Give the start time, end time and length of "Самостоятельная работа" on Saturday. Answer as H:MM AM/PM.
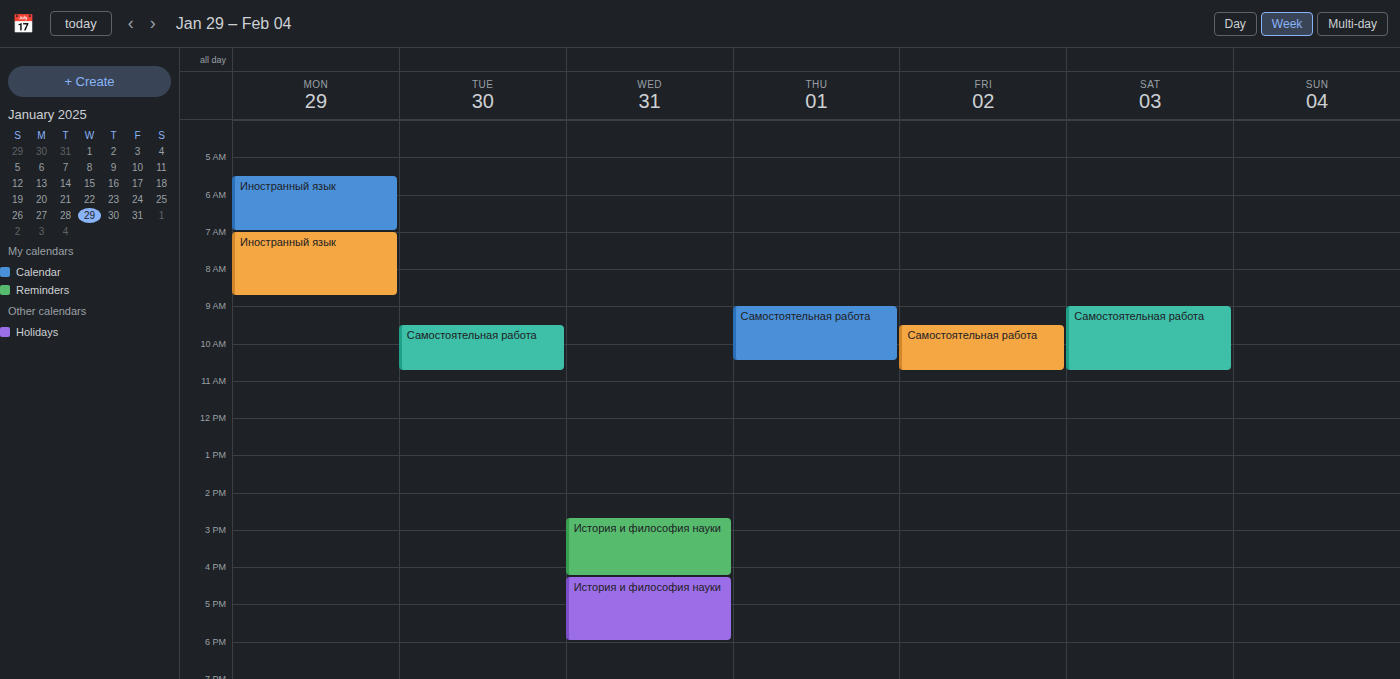
9:00 AM to 10:45 AM, 1 hour 45 minutes